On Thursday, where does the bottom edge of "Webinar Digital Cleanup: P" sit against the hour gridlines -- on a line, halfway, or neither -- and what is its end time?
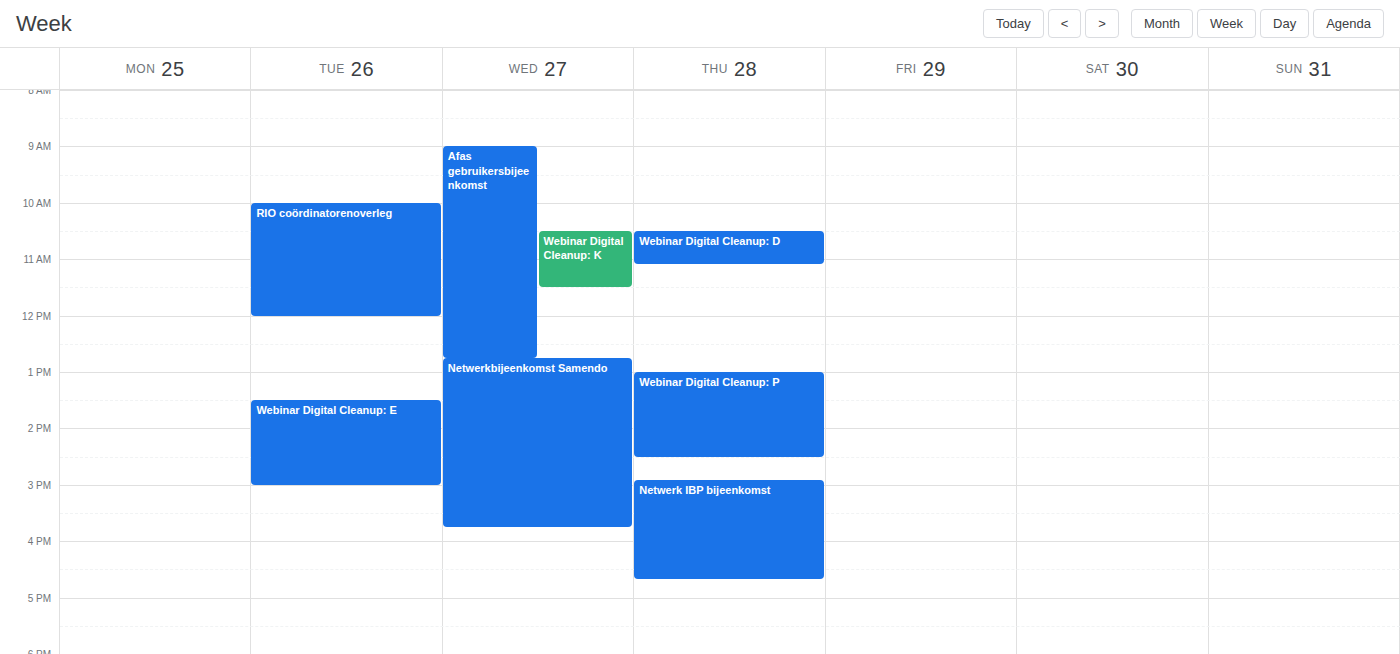
2:30 PM -- halfway between the 2 PM and 3 PM lines.